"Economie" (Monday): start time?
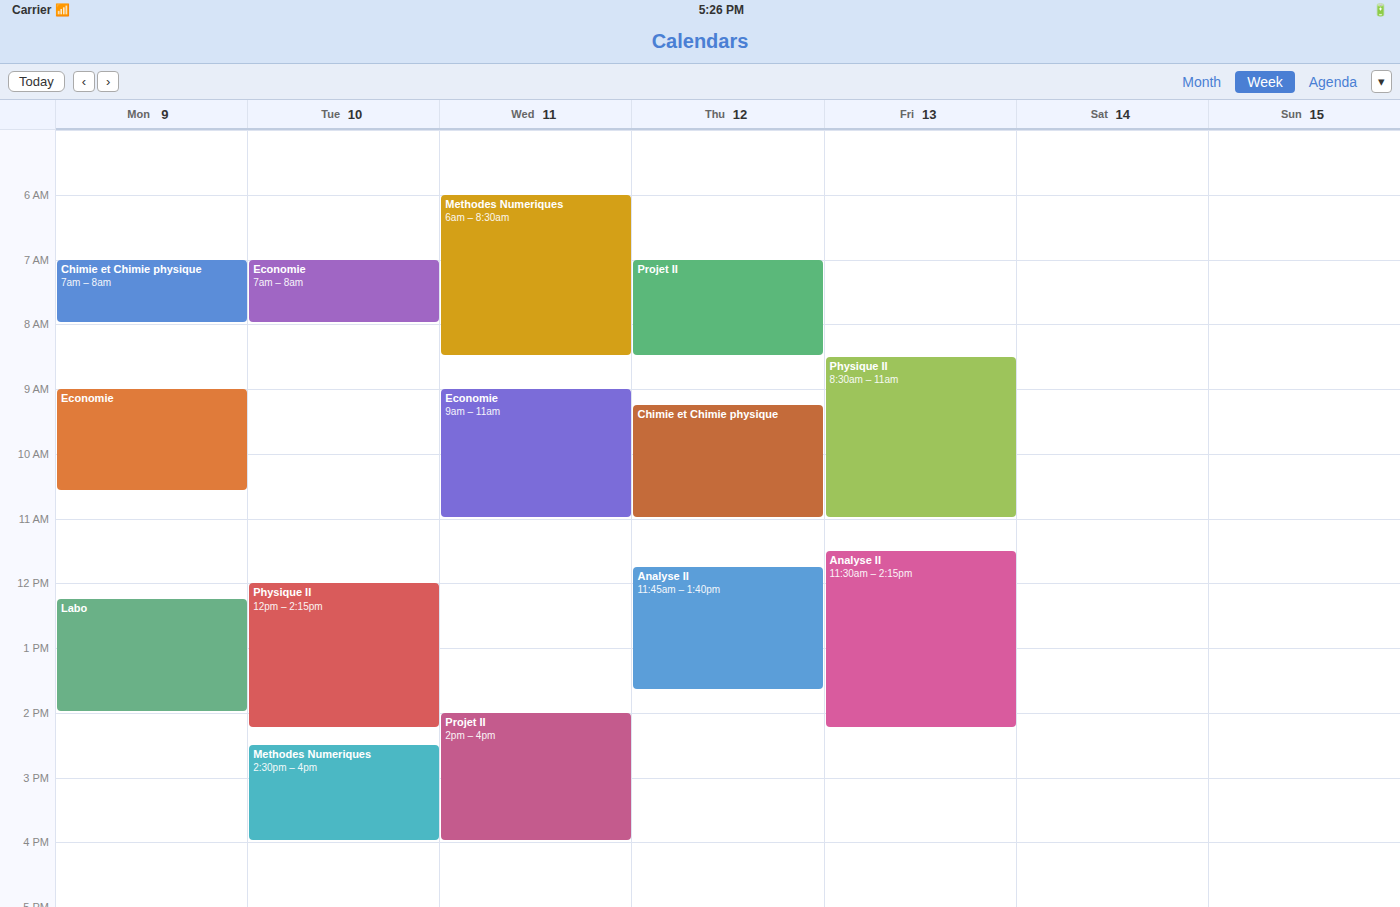
9:00 AM